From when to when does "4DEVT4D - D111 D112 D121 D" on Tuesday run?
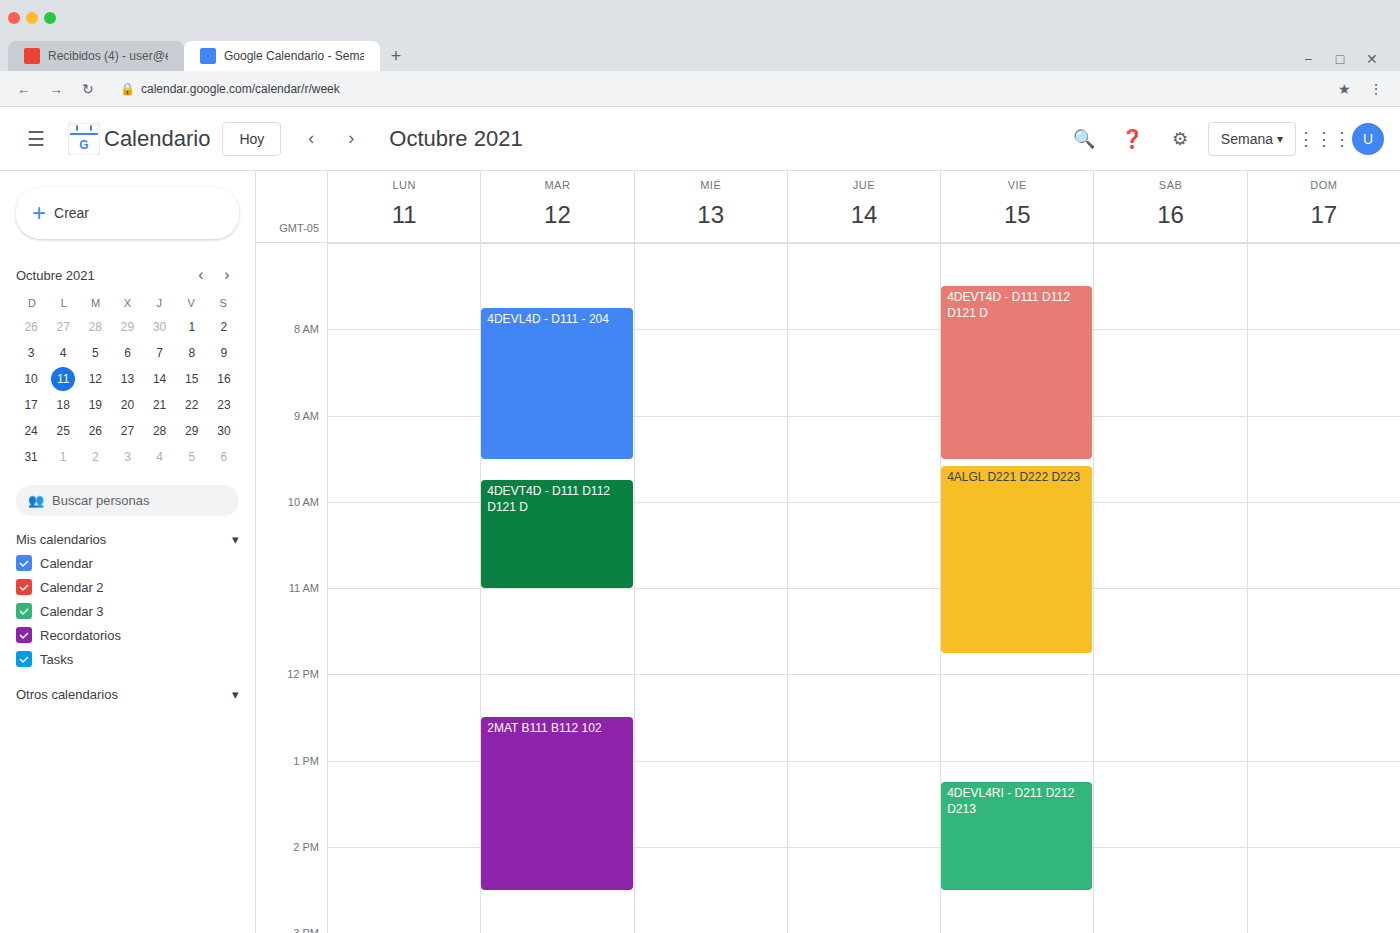
9:45 AM to 11:00 AM